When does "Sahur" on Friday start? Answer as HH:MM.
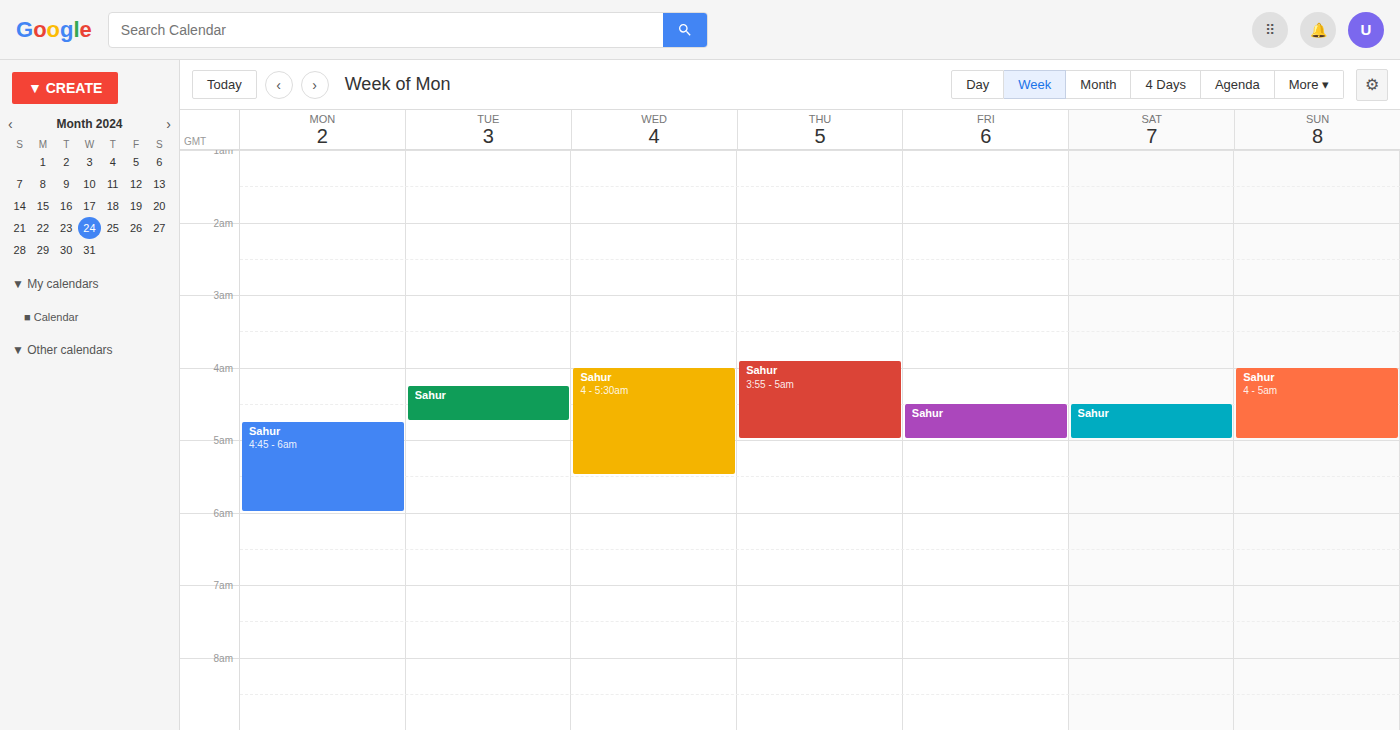
04:30